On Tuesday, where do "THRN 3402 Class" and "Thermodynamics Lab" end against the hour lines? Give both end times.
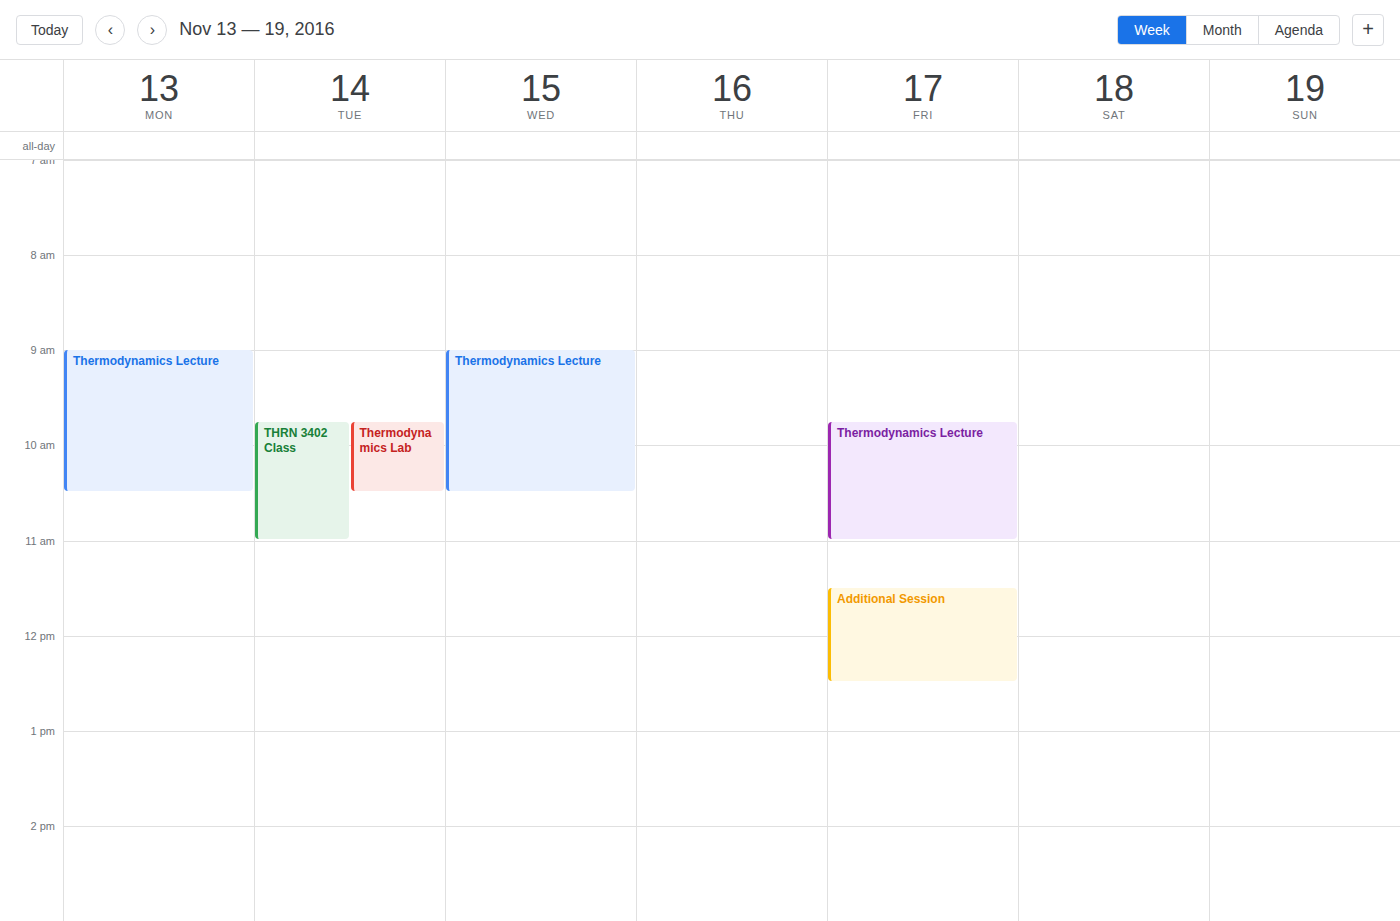
"THRN 3402 Class": 11:00 AM, exactly on the 11 AM line. "Thermodynamics Lab": 10:30 AM, halfway between the 10 AM and 11 AM lines.